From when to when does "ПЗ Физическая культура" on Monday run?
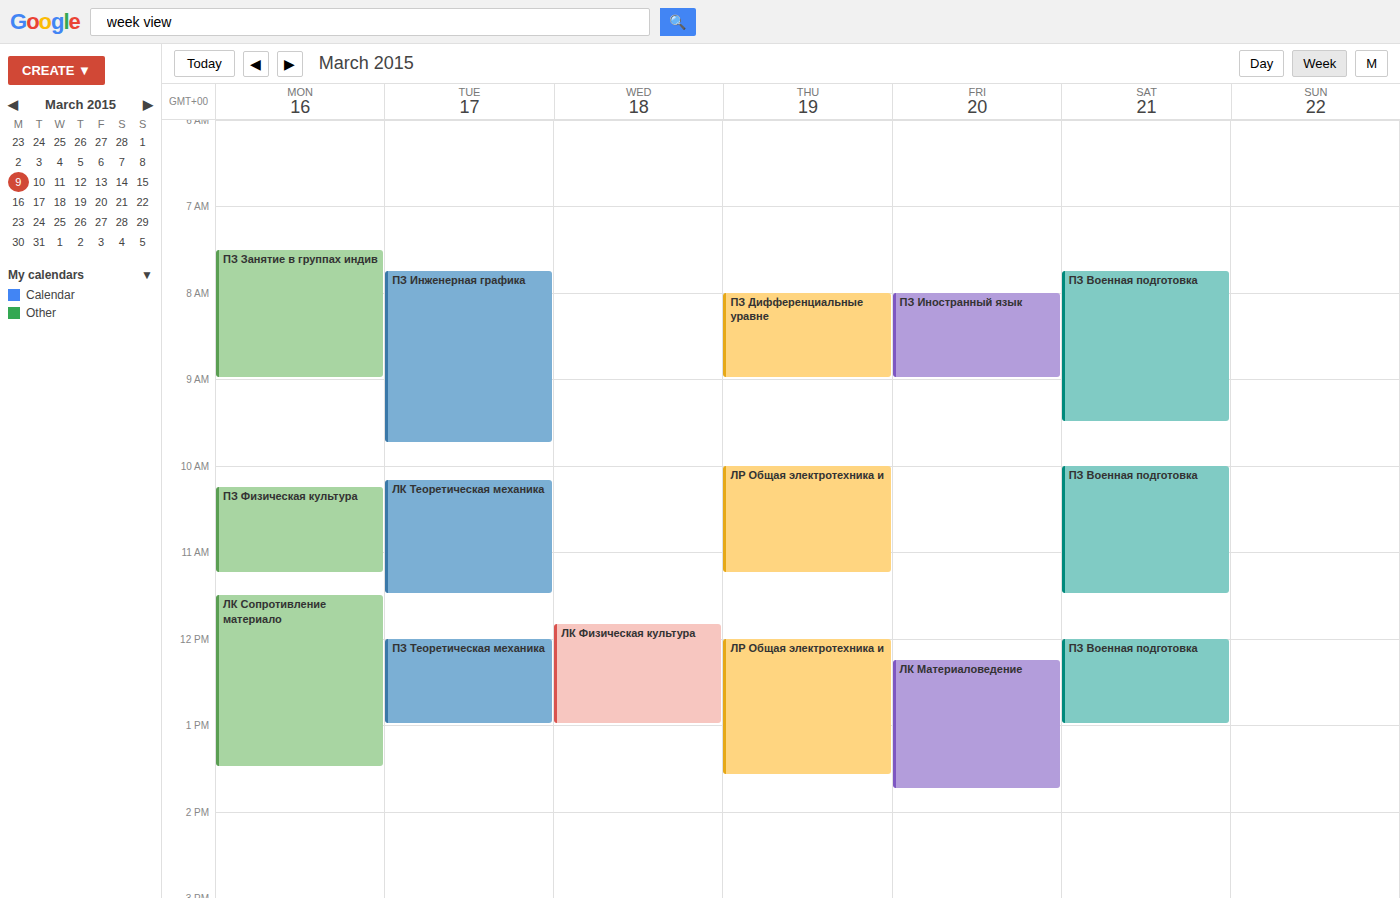
10:15 AM to 11:15 AM